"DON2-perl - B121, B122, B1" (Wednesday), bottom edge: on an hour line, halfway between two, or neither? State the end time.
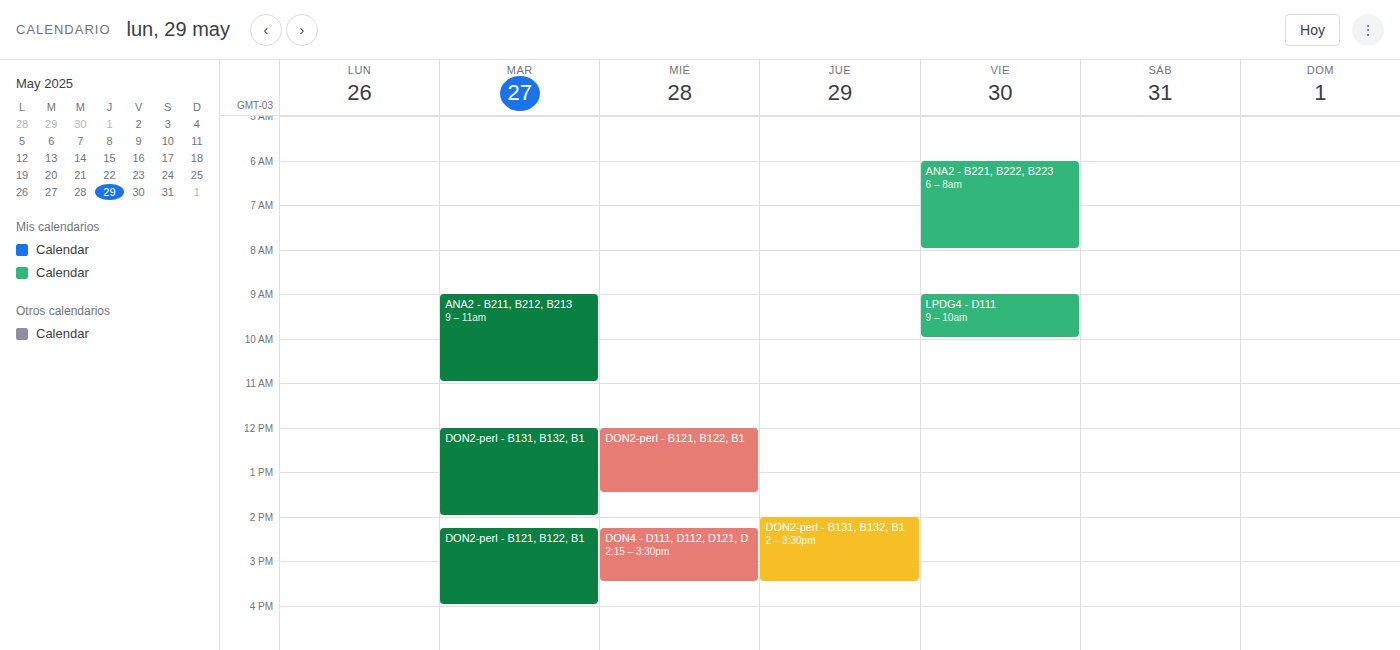
1:30 PM -- halfway between the 1 PM and 2 PM lines.